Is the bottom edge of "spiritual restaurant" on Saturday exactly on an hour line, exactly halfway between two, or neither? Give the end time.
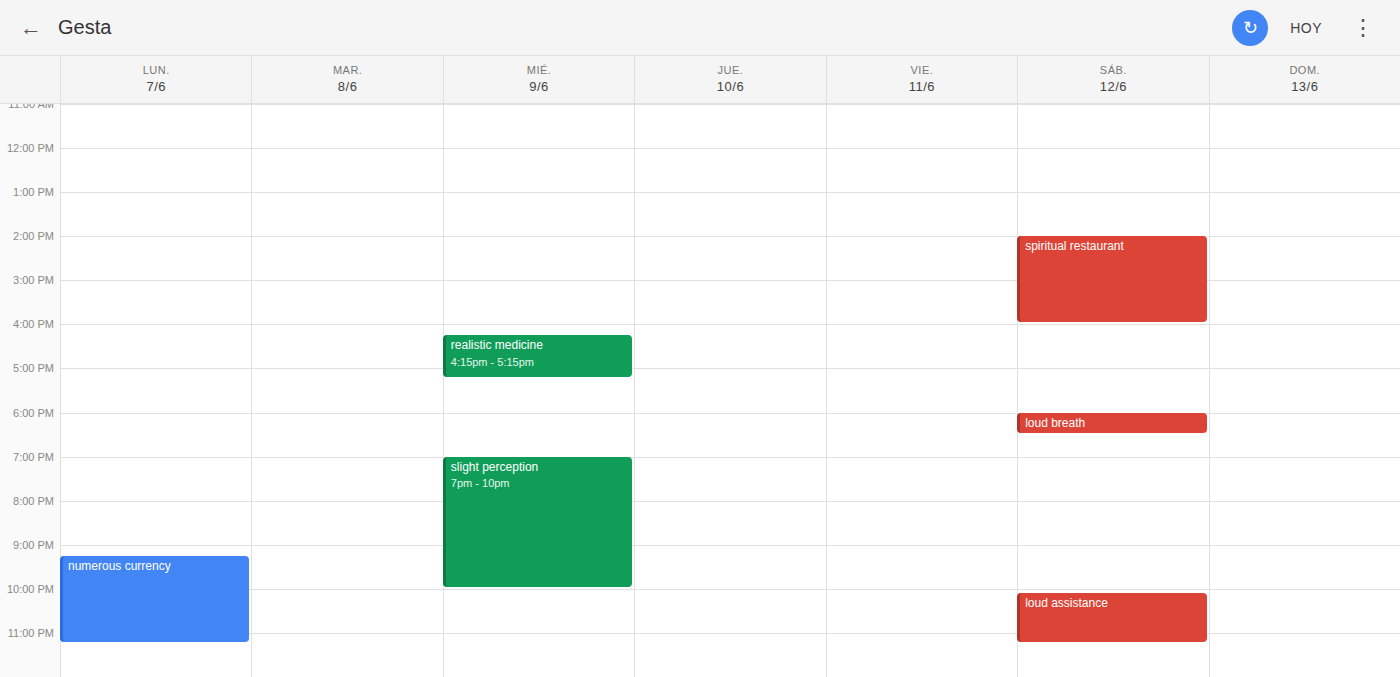
4:00 PM -- exactly on the 4 PM line.